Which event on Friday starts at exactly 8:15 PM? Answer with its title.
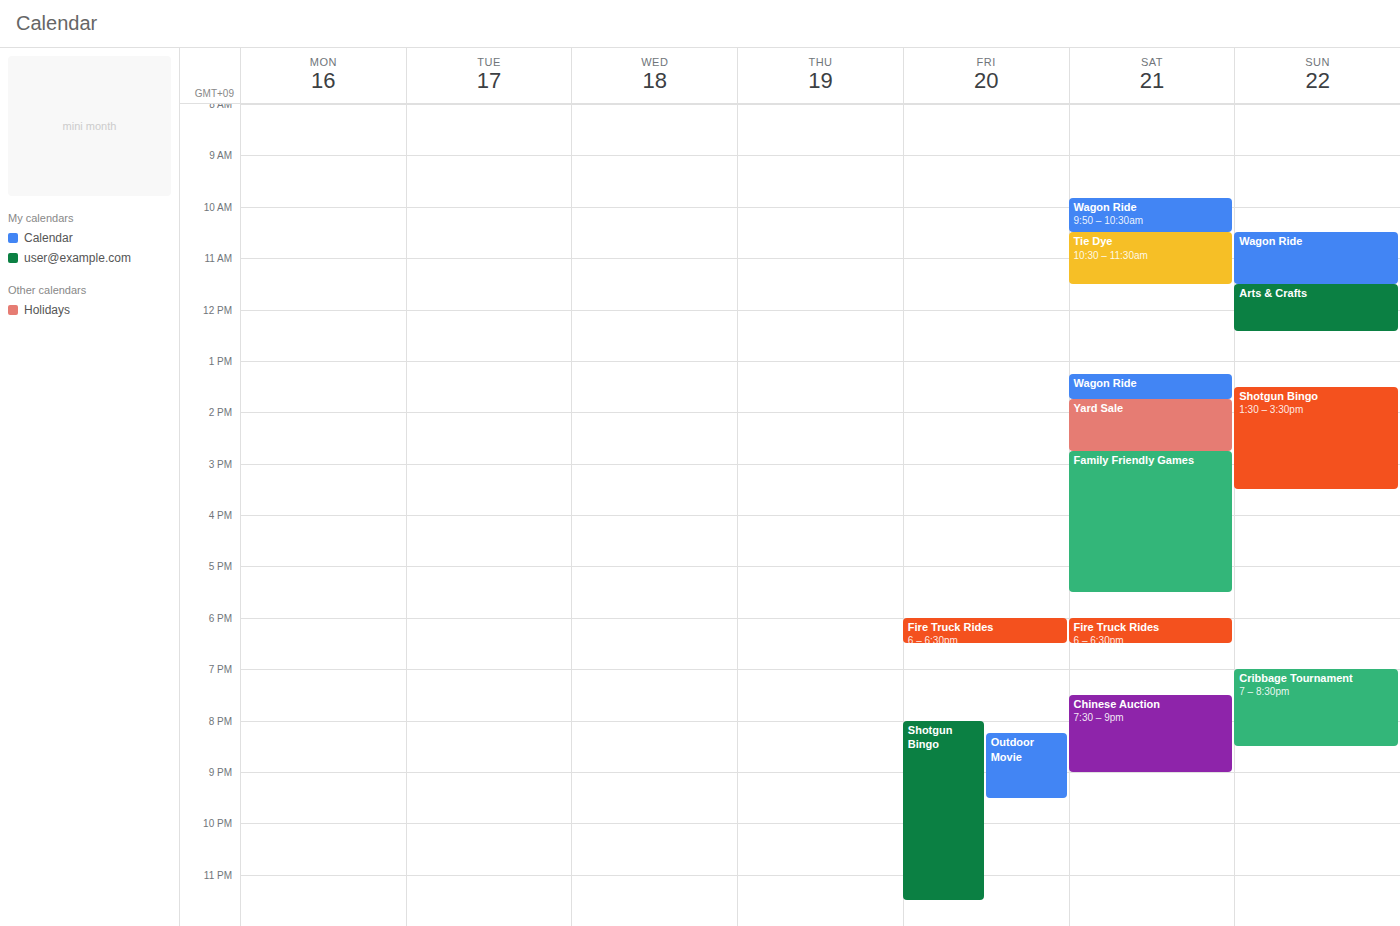
"Outdoor Movie"